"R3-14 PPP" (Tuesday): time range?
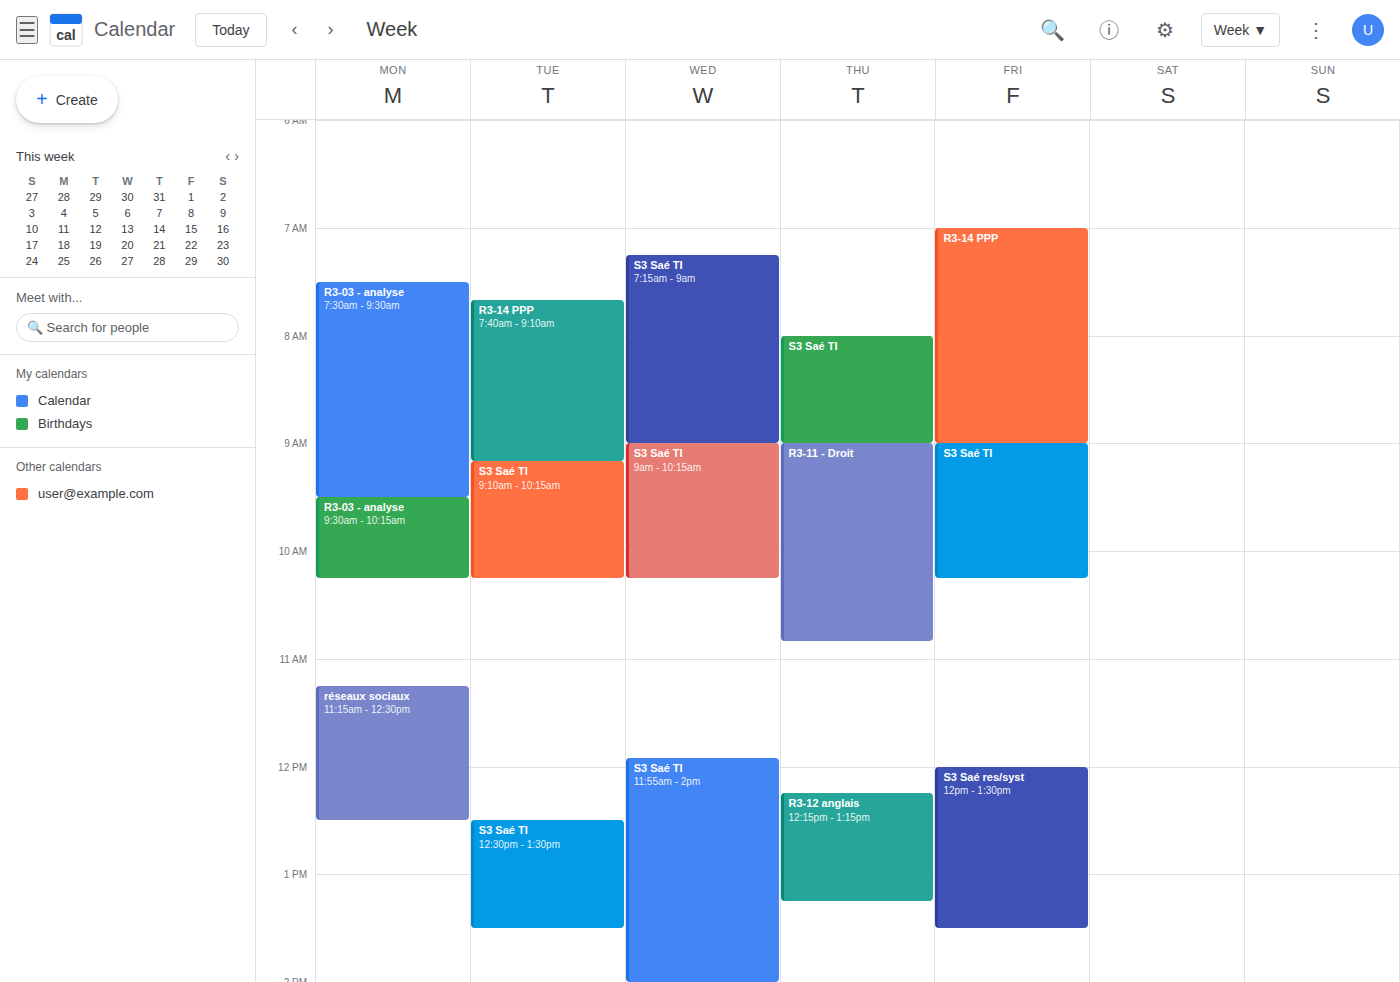
7:40 AM to 9:10 AM